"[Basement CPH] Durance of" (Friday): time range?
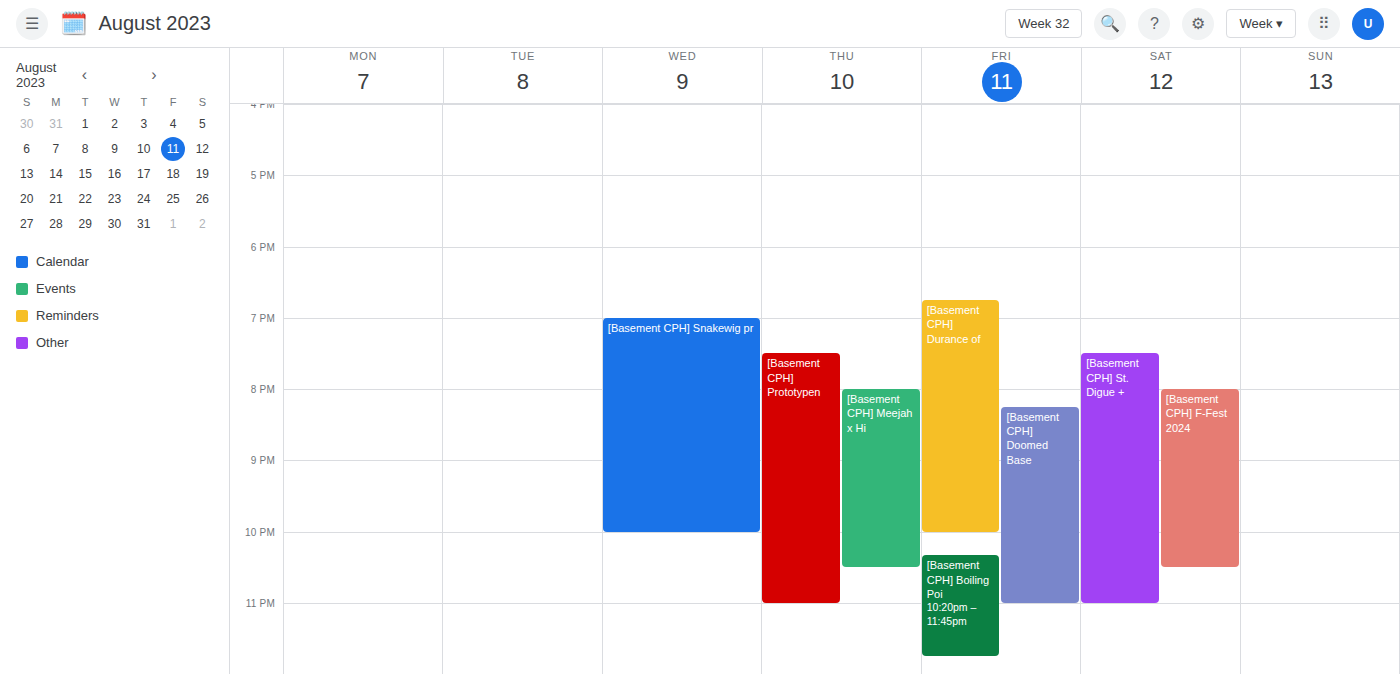
6:45 PM to 10:00 PM